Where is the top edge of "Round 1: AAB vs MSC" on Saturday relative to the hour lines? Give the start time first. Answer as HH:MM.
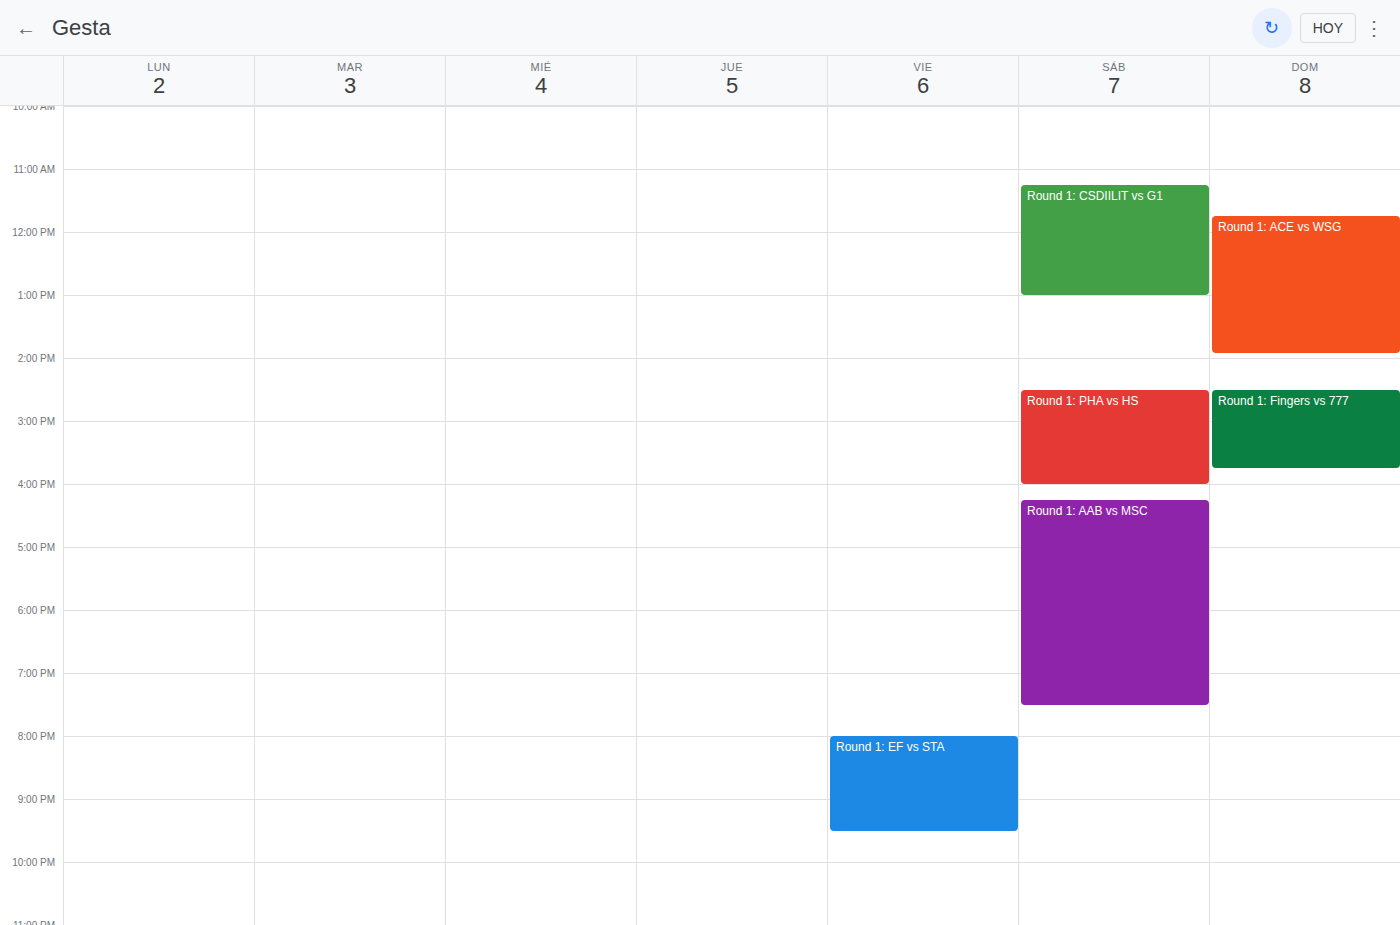
16:15 -- neither: a quarter of the way from the 16:00 line to the 17:00 line.